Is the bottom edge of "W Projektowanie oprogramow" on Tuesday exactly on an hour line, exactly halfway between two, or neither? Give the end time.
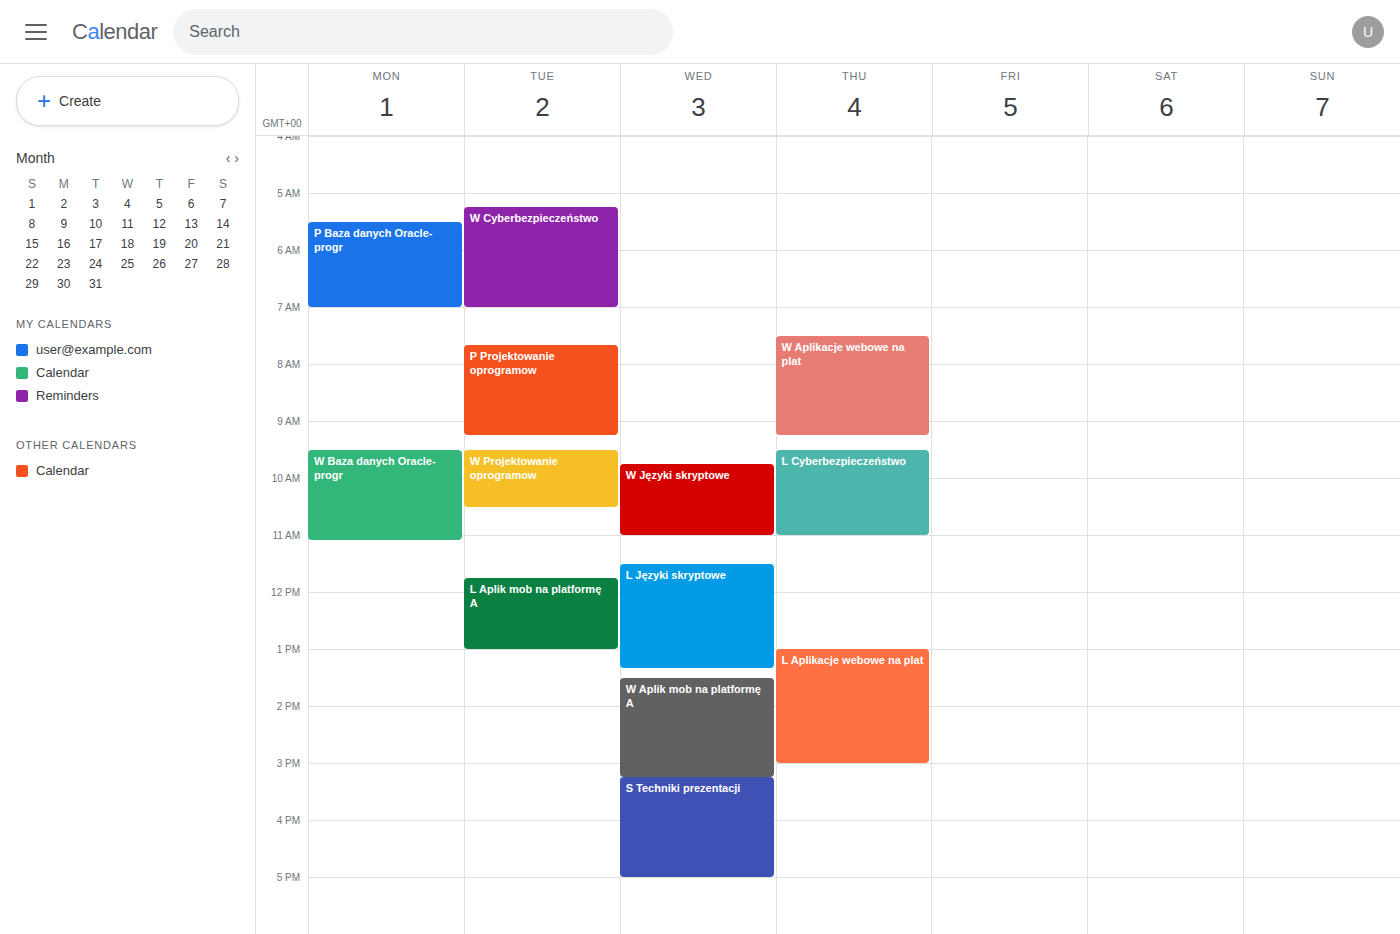
10:30 AM -- halfway between the 10 AM and 11 AM lines.